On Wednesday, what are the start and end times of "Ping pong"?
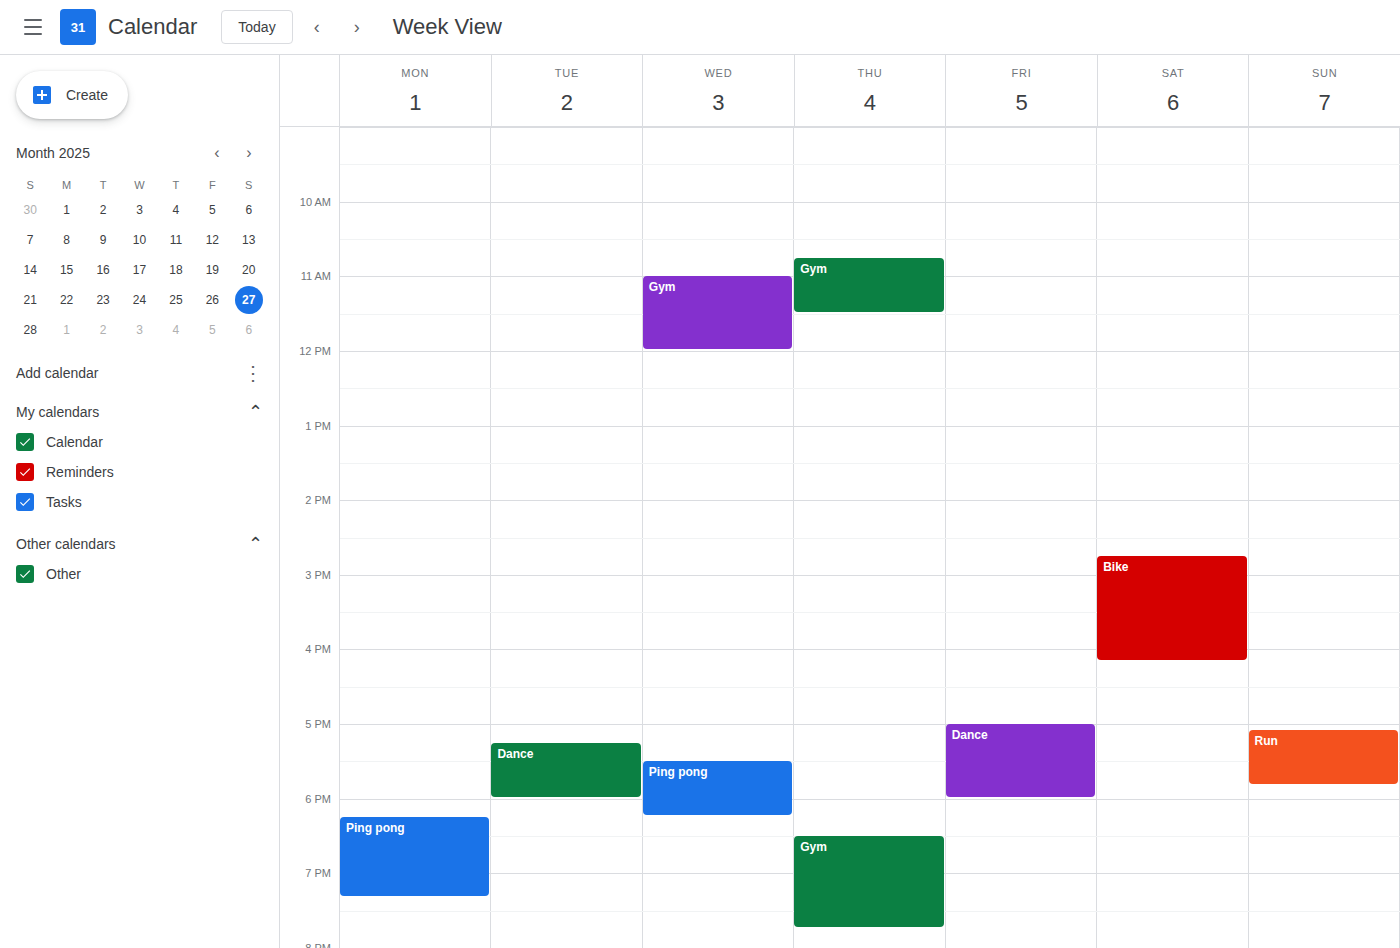
5:30 PM to 6:15 PM